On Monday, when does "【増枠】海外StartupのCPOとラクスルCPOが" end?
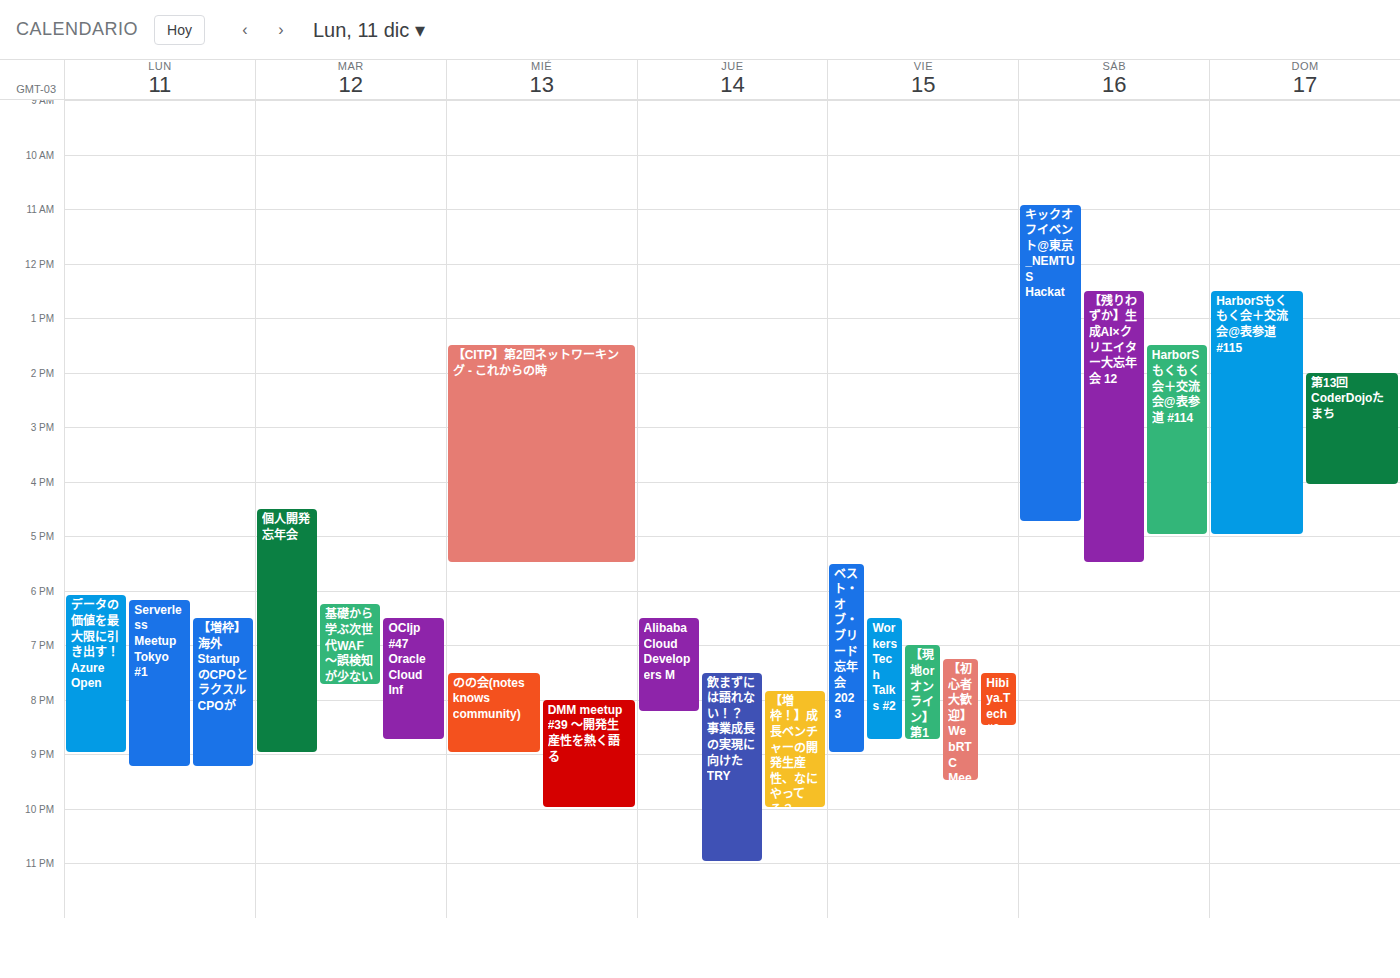
21:15